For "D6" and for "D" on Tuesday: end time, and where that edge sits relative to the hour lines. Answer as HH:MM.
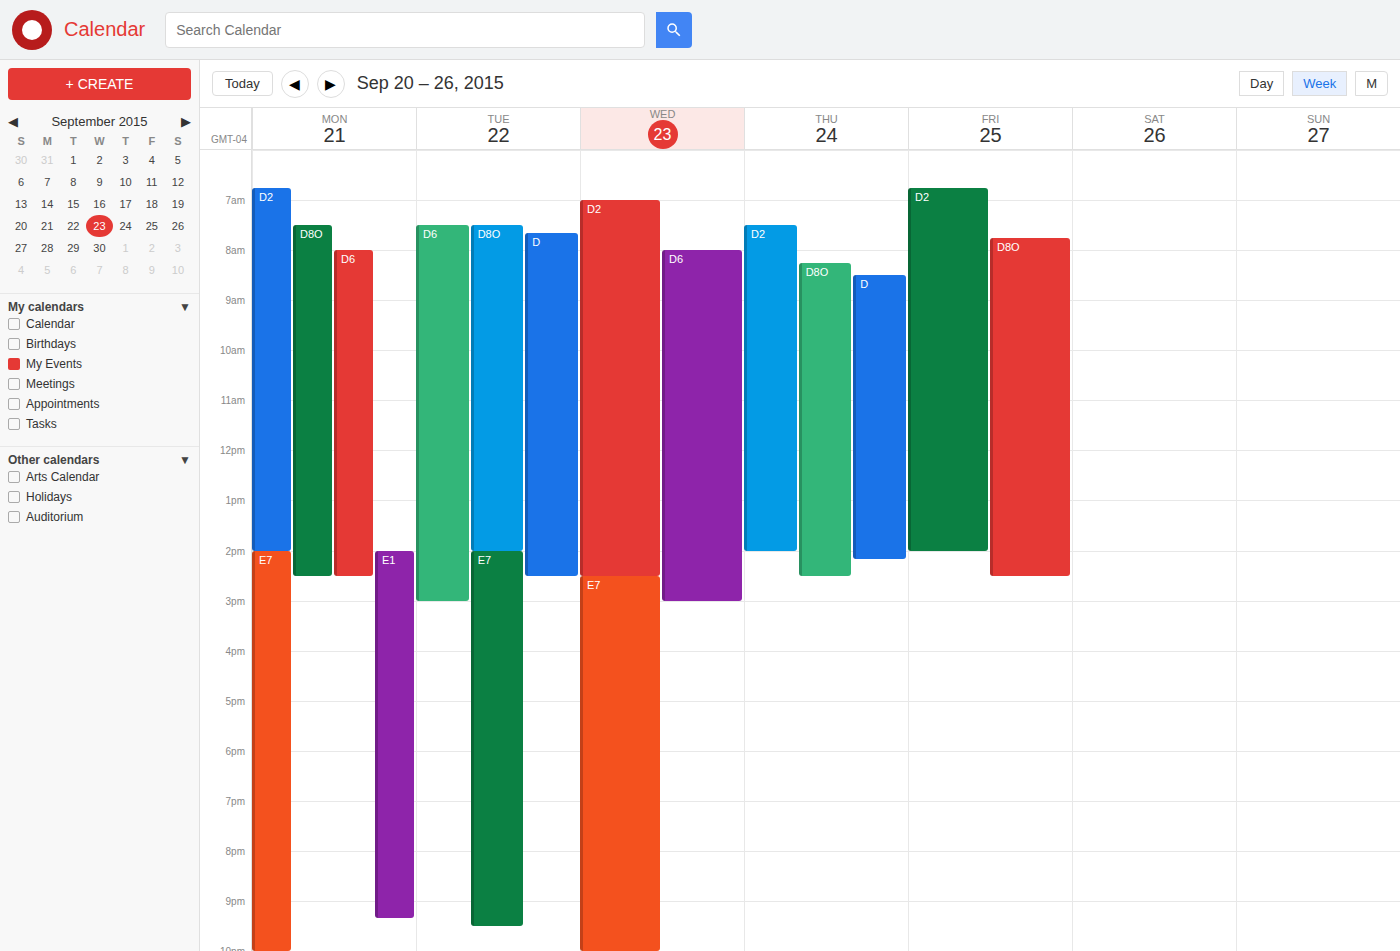
"D6": 15:00, exactly on the 15:00 line. "D": 14:30, halfway between the 14:00 and 15:00 lines.